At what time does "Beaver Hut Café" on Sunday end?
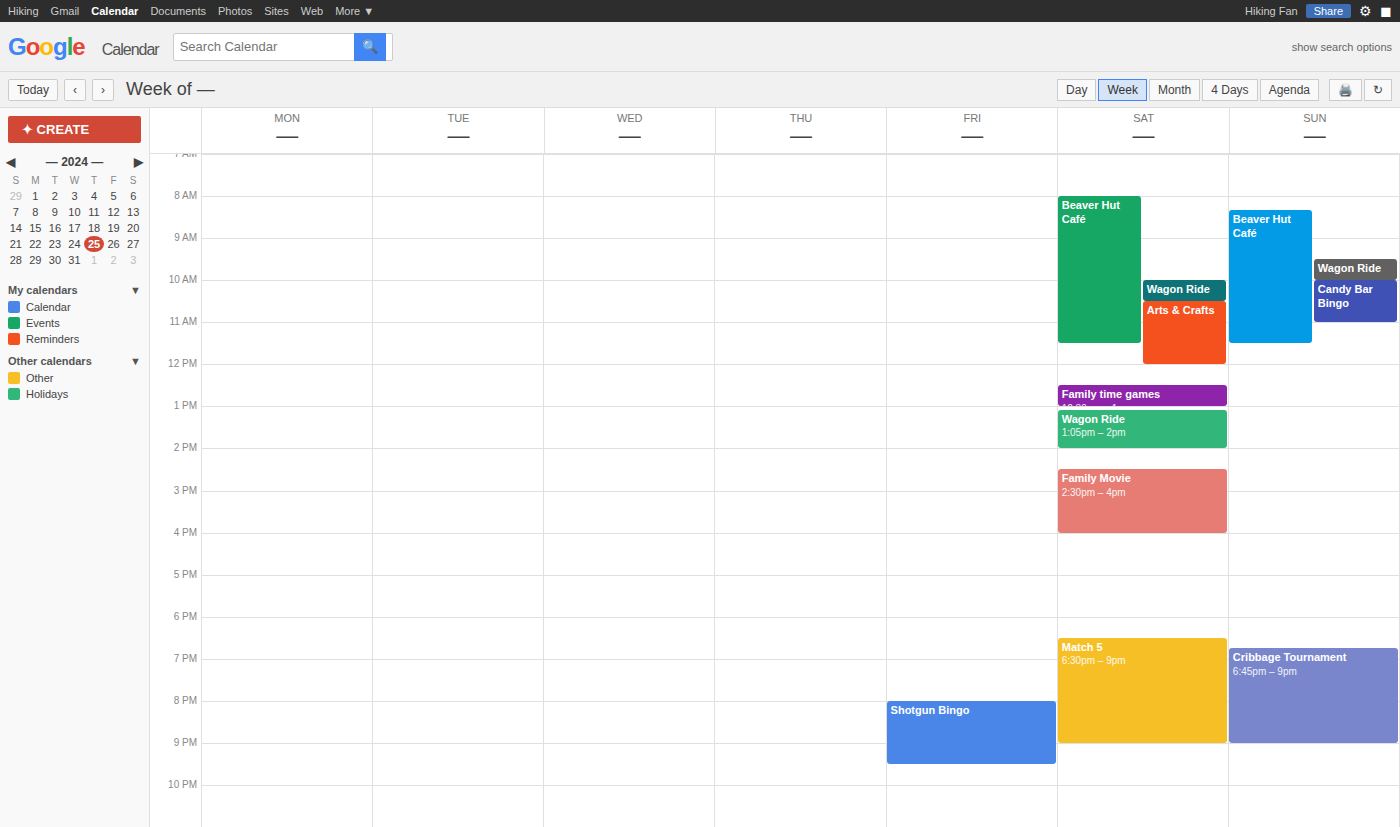
11:30 AM